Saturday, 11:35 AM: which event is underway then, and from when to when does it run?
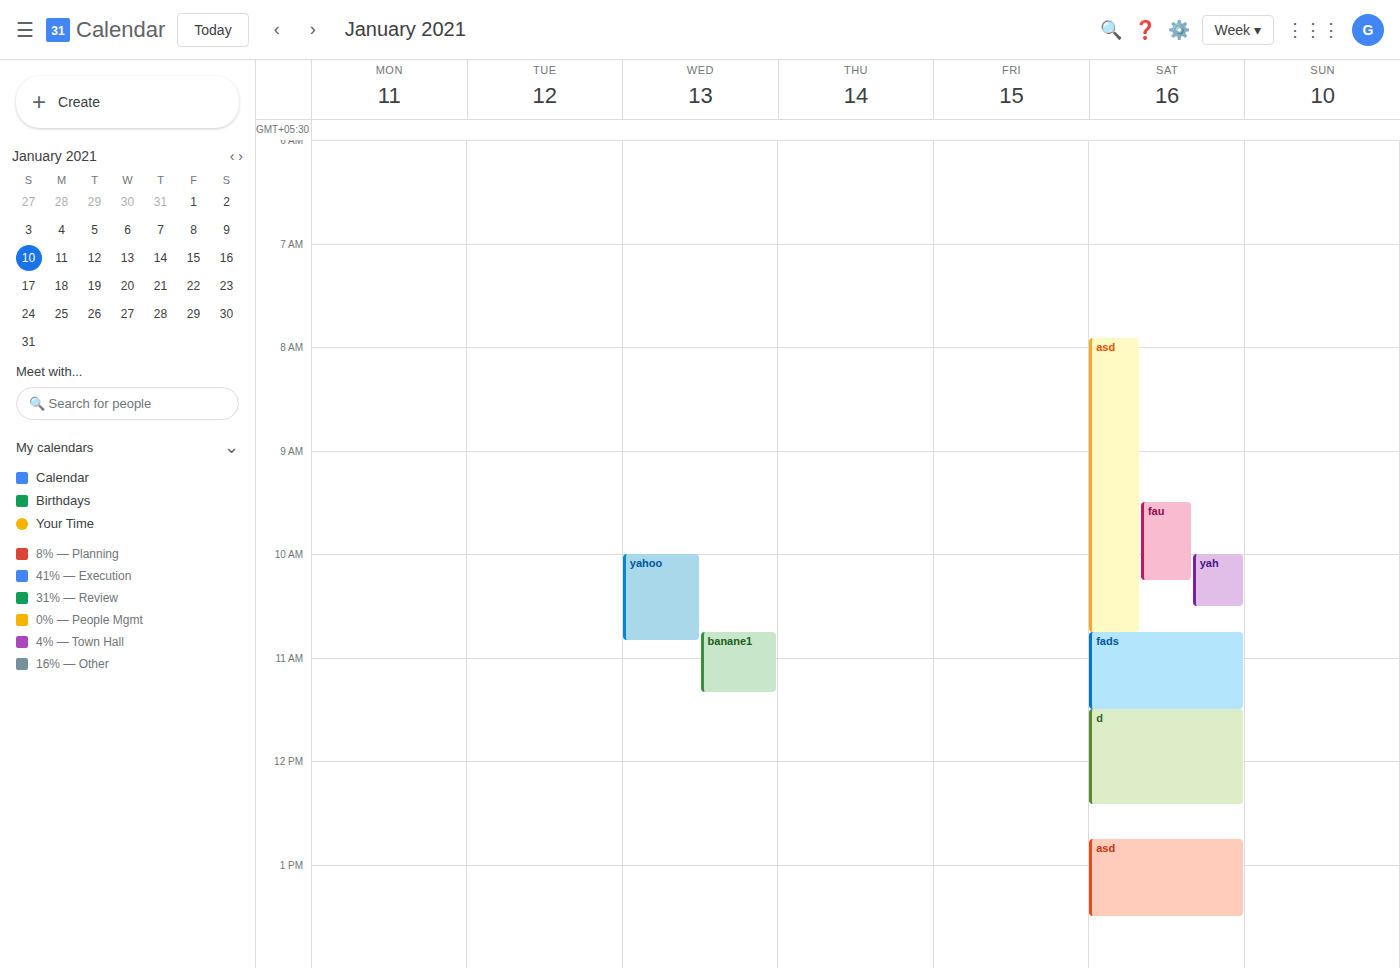
"d", 11:30 AM to 12:25 PM